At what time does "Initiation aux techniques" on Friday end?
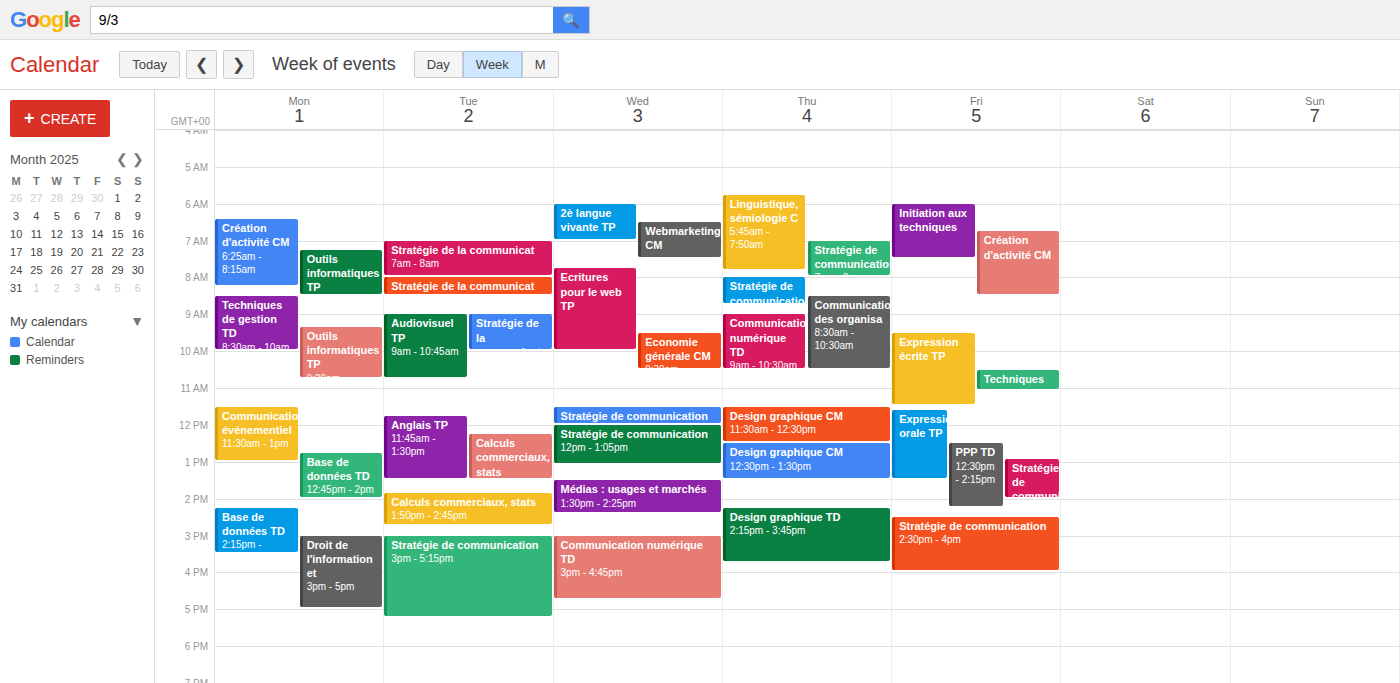
7:30 AM